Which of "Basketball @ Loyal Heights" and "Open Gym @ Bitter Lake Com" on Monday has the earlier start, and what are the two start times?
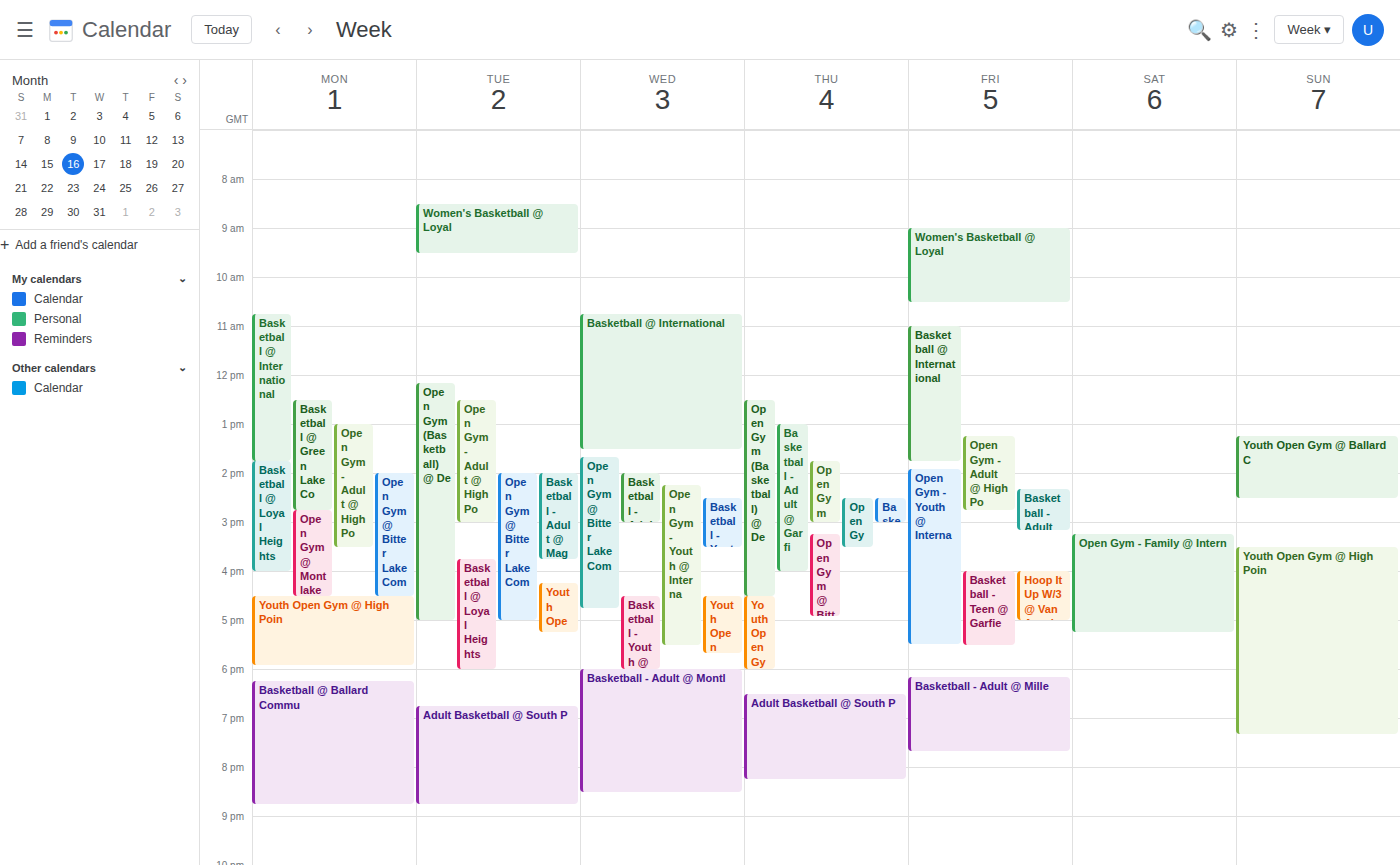
"Basketball @ Loyal Heights" 1:45 PM; "Open Gym @ Bitter Lake Com" 2:00 PM.